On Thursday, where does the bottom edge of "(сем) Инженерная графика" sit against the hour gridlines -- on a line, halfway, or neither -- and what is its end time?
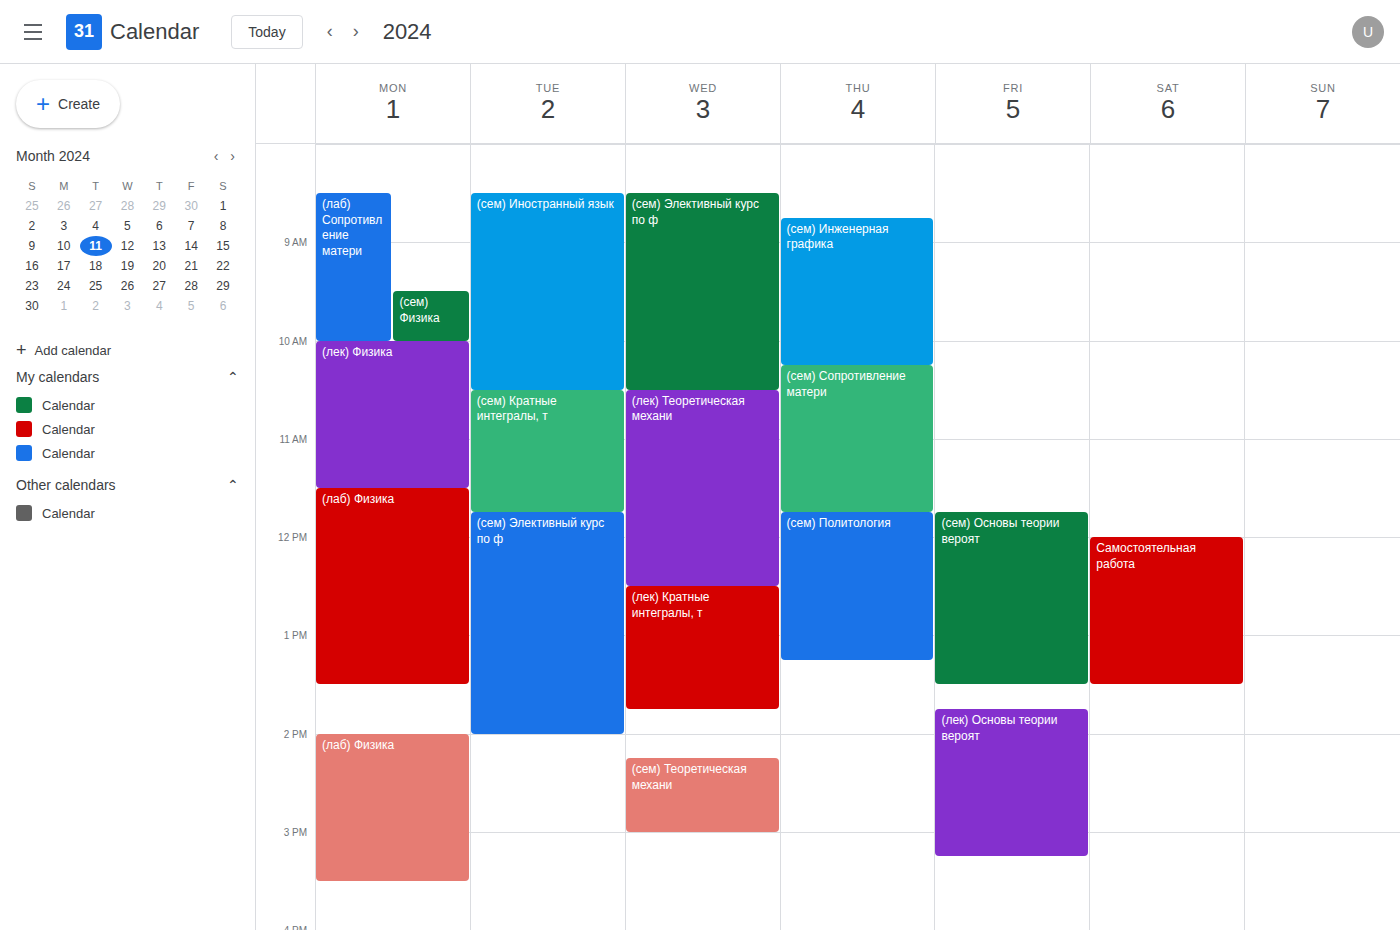
10:15 AM -- neither: a quarter of the way from the 10 AM line to the 11 AM line.